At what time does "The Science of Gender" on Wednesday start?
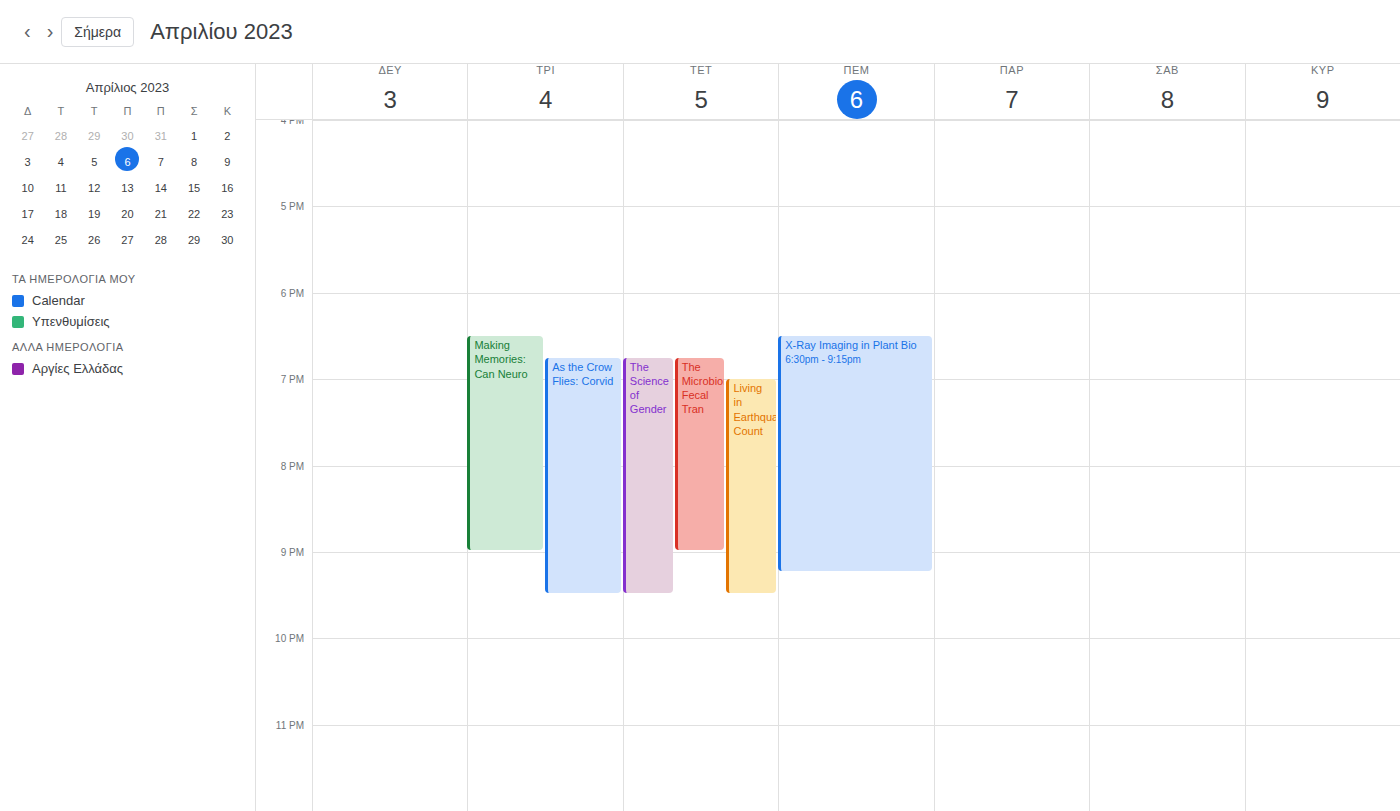
18:45